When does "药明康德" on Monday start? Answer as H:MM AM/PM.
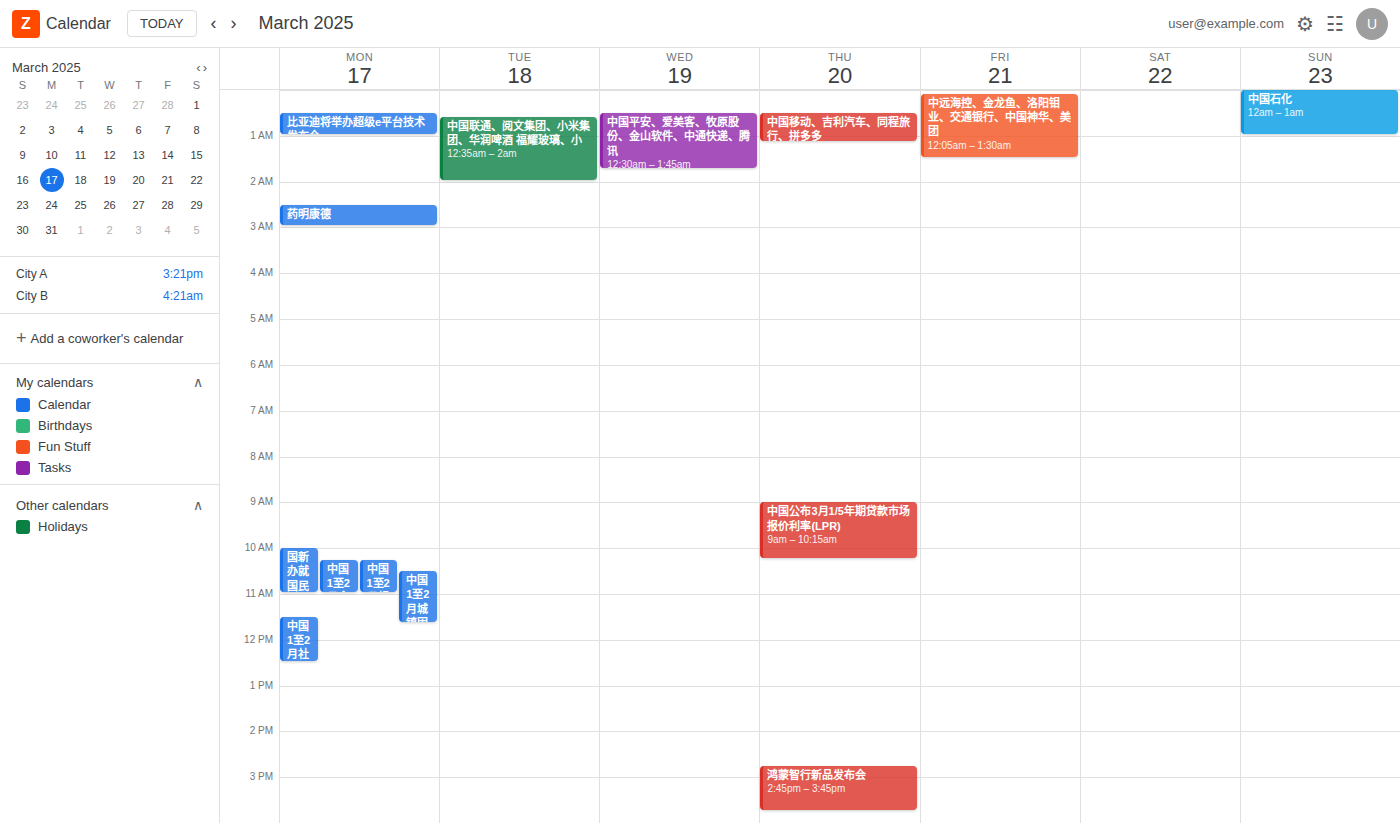
2:30 AM